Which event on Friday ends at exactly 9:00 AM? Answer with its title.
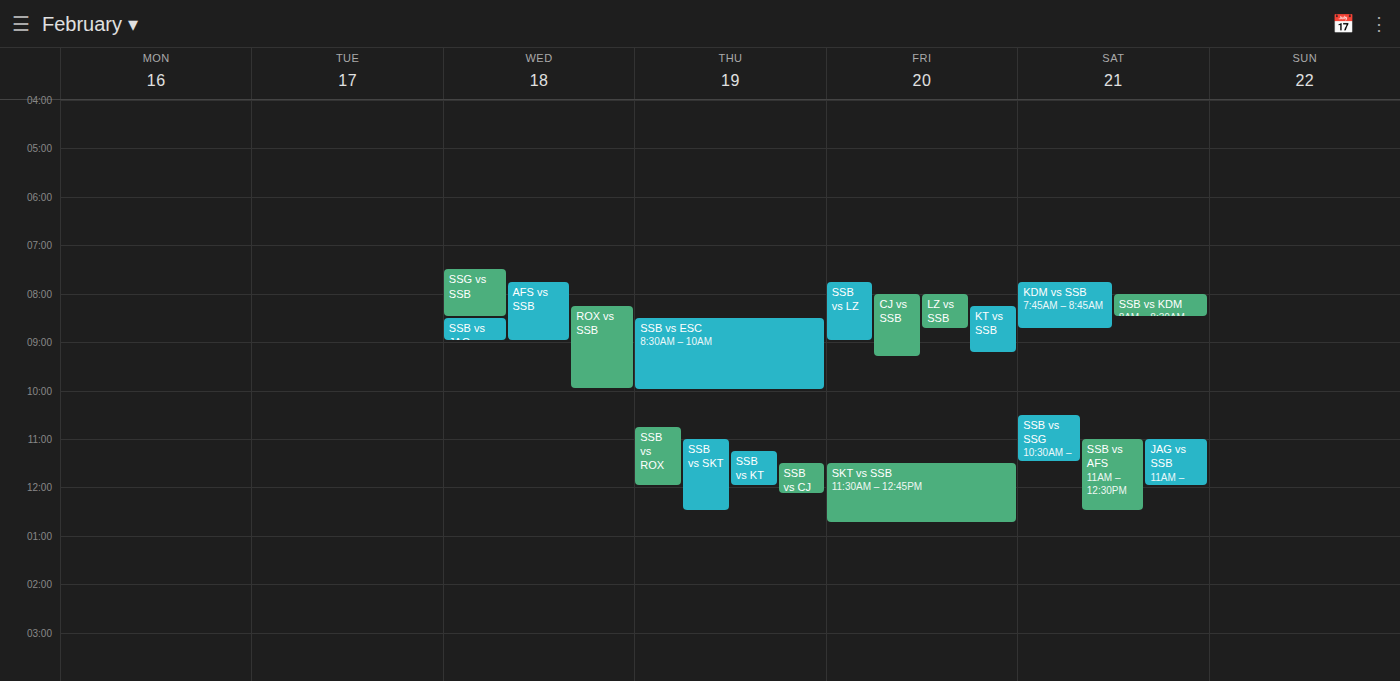
"SSB vs LZ"